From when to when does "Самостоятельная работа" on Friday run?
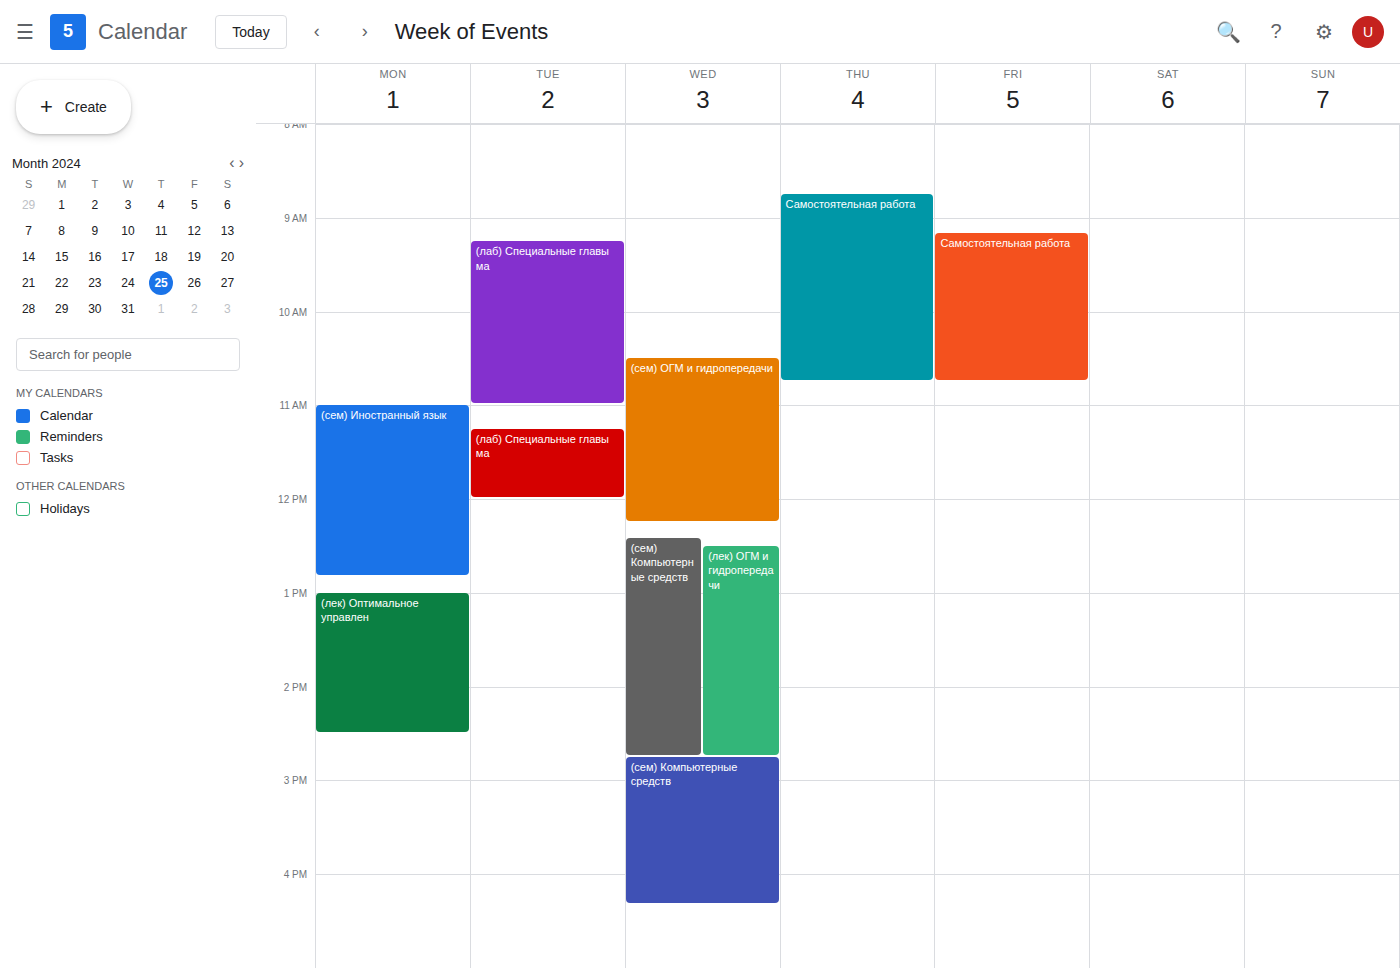
9:10 AM to 10:45 AM